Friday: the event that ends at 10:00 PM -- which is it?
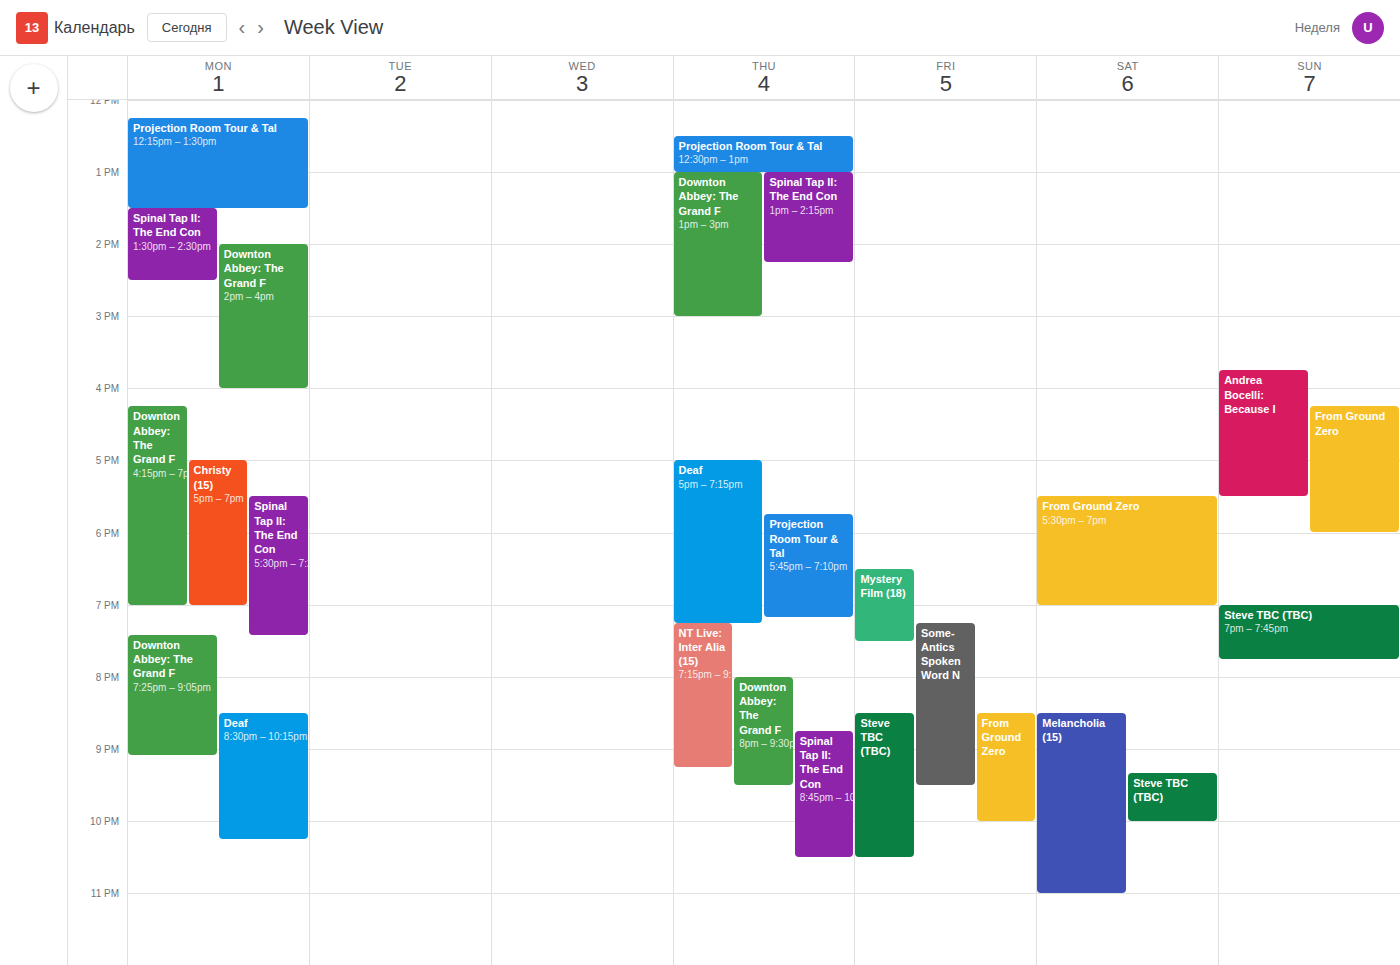
"From Ground Zero"